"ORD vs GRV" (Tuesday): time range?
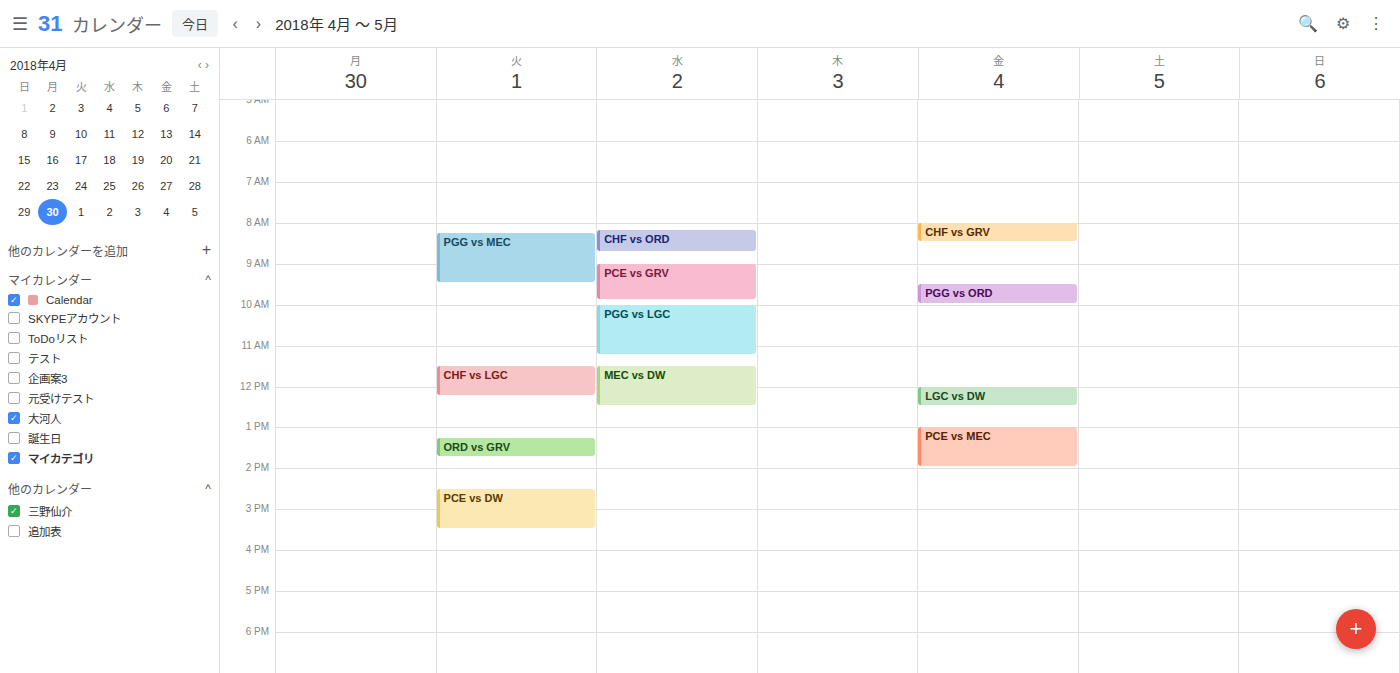
13:15 to 13:45